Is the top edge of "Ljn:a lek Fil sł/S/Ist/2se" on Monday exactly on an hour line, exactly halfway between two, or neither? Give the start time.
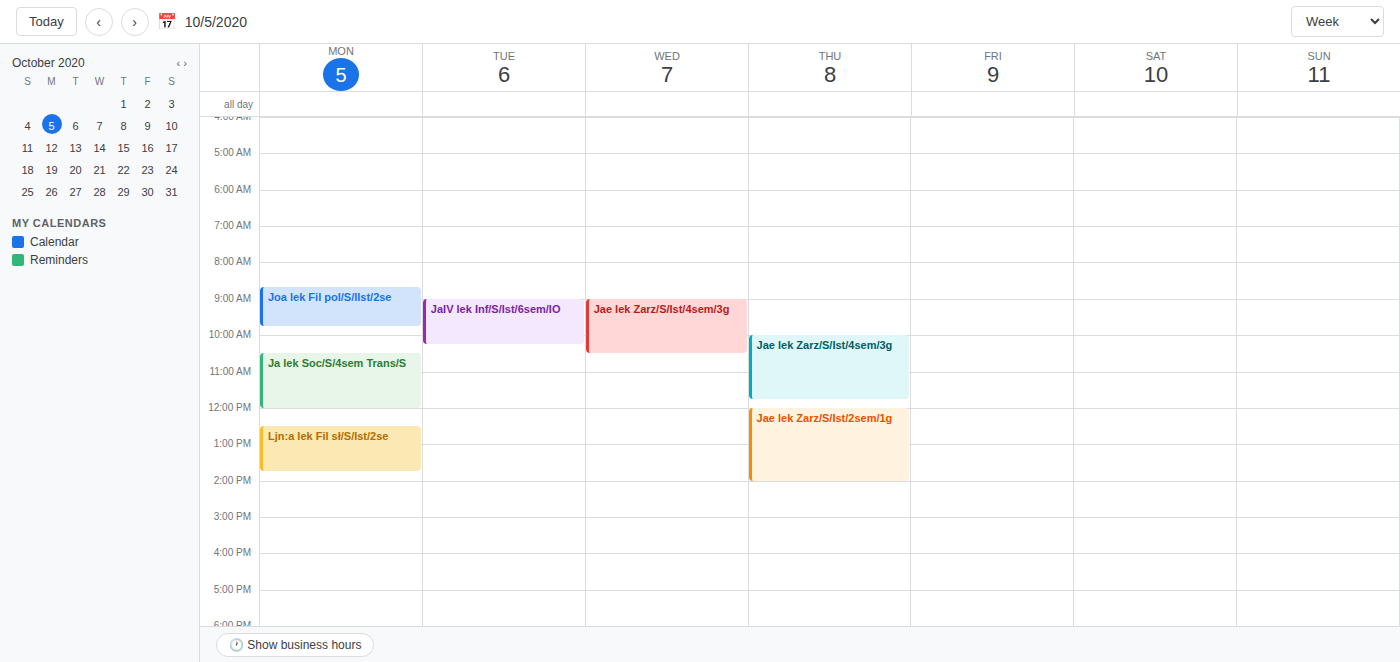
12:30 PM -- halfway between the 12 PM and 1 PM lines.